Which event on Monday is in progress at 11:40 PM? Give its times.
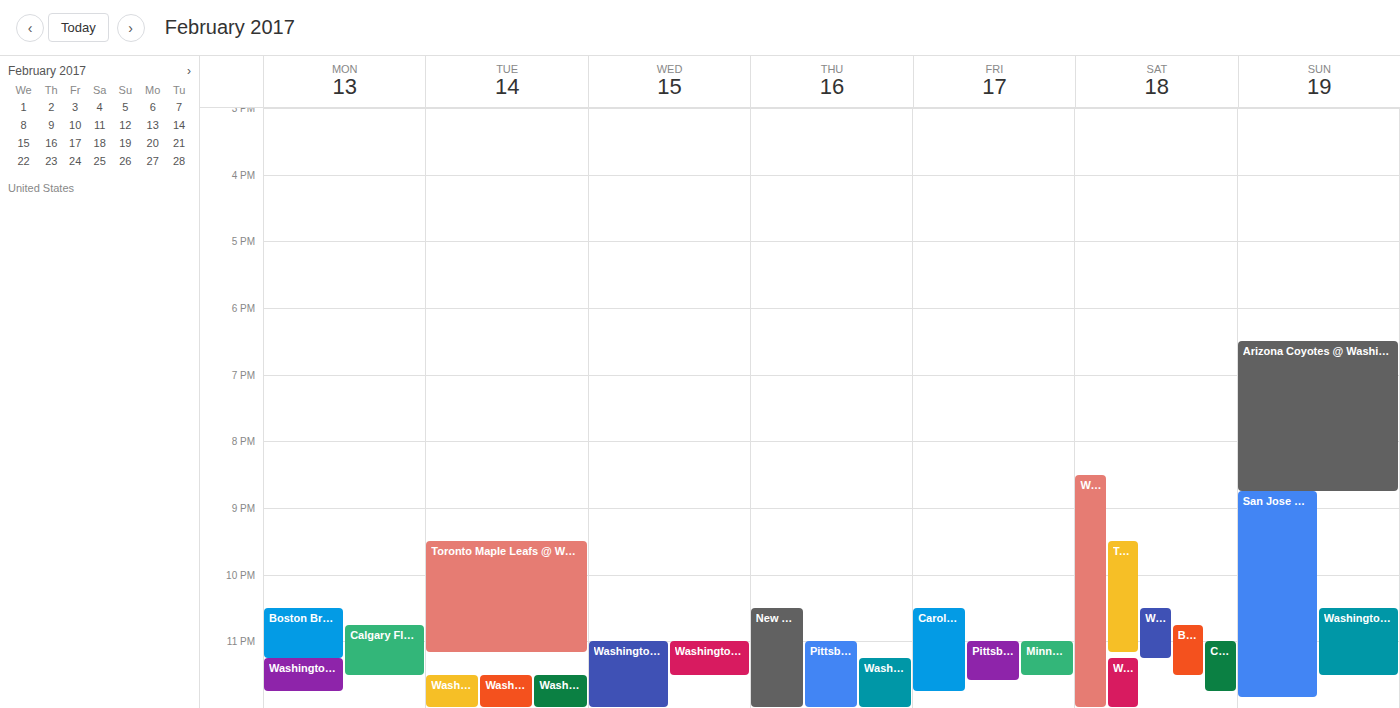
"Washington Capitals @ Winn", 11:15 PM to 11:45 PM